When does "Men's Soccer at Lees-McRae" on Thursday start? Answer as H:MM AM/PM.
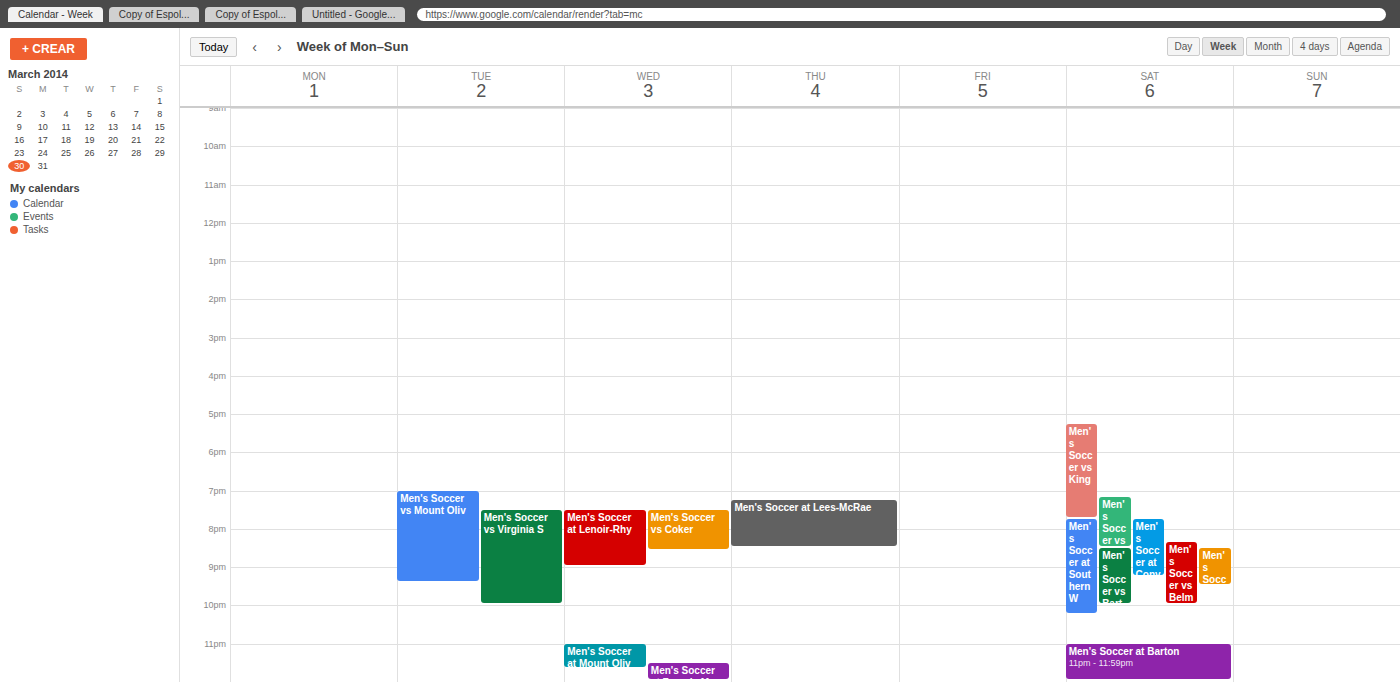
7:15 PM